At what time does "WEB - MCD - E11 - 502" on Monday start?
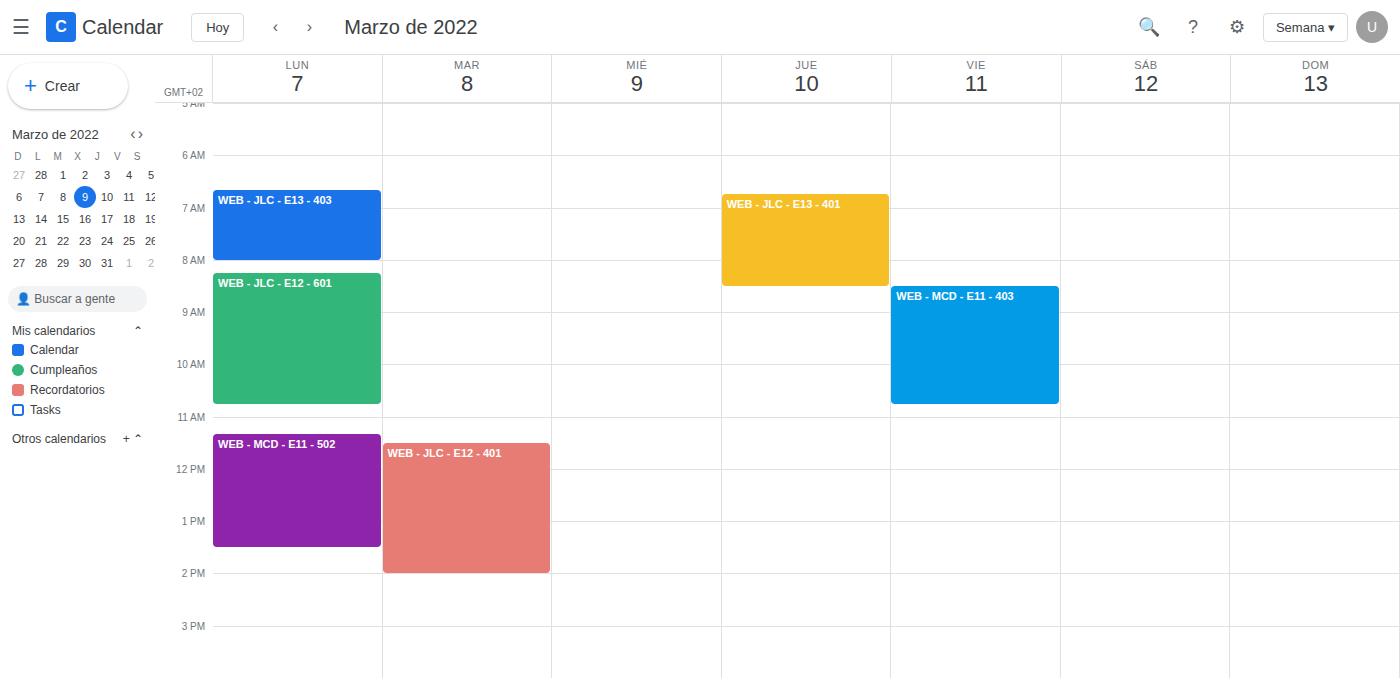
11:20 AM